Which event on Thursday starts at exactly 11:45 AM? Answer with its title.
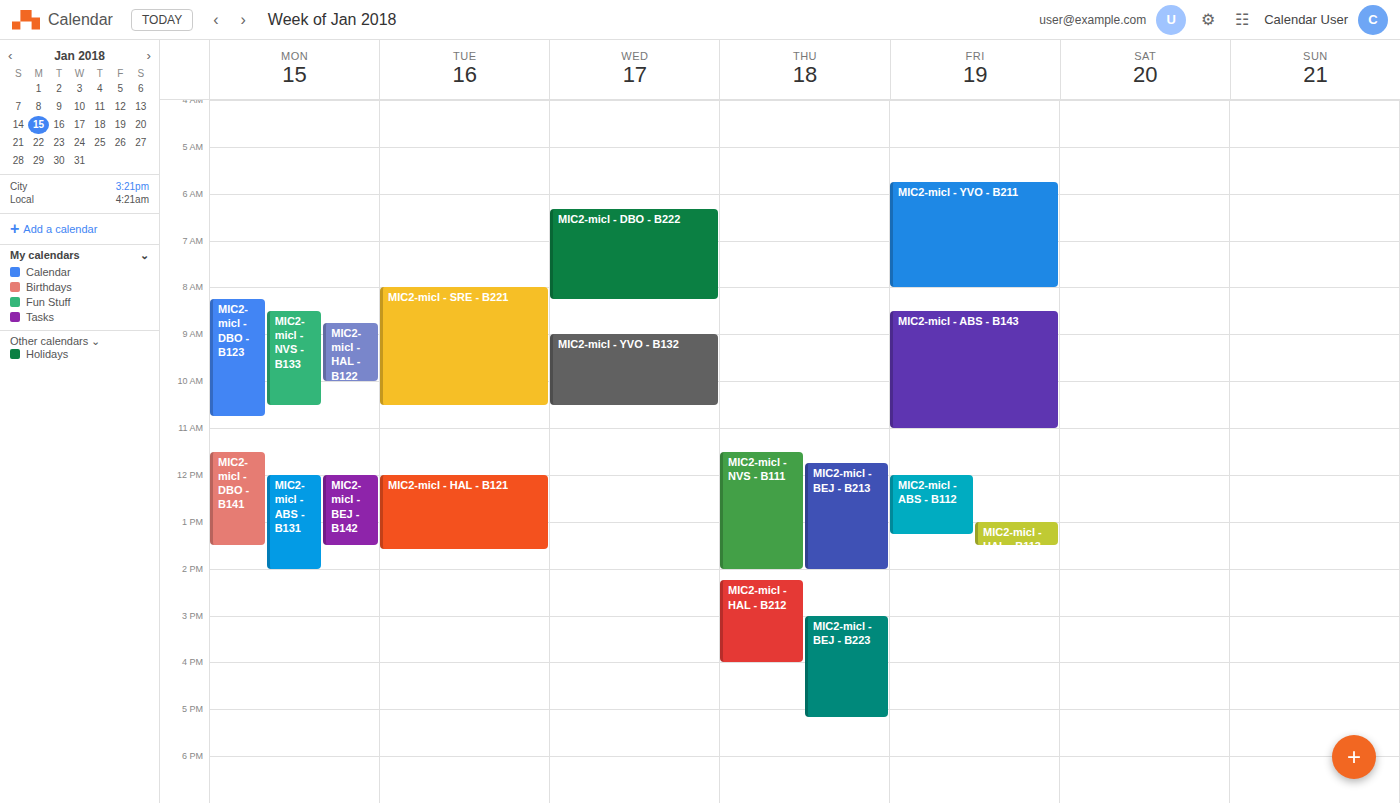
"MIC2-micl - BEJ - B213"